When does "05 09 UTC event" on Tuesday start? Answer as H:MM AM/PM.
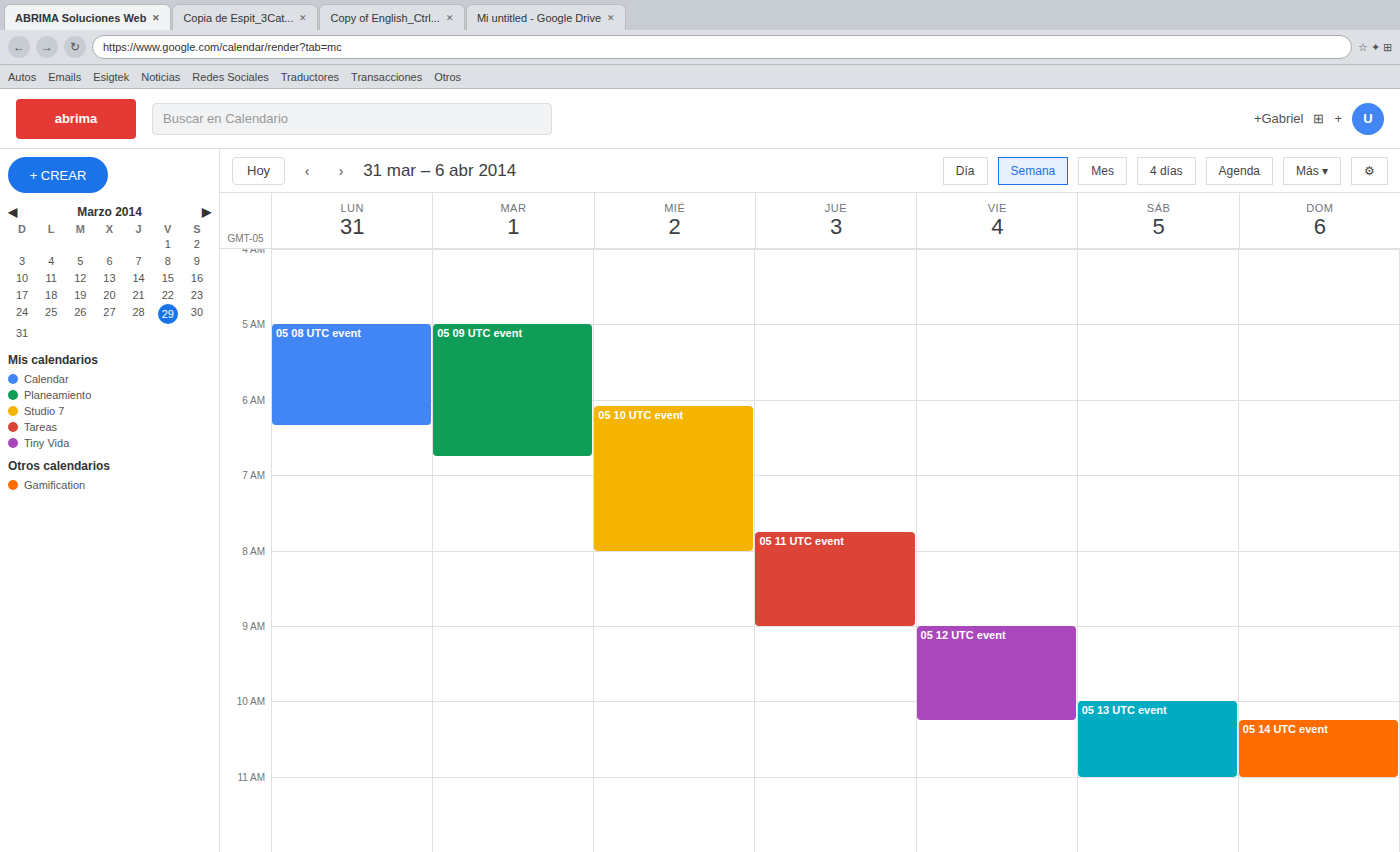
5:00 AM